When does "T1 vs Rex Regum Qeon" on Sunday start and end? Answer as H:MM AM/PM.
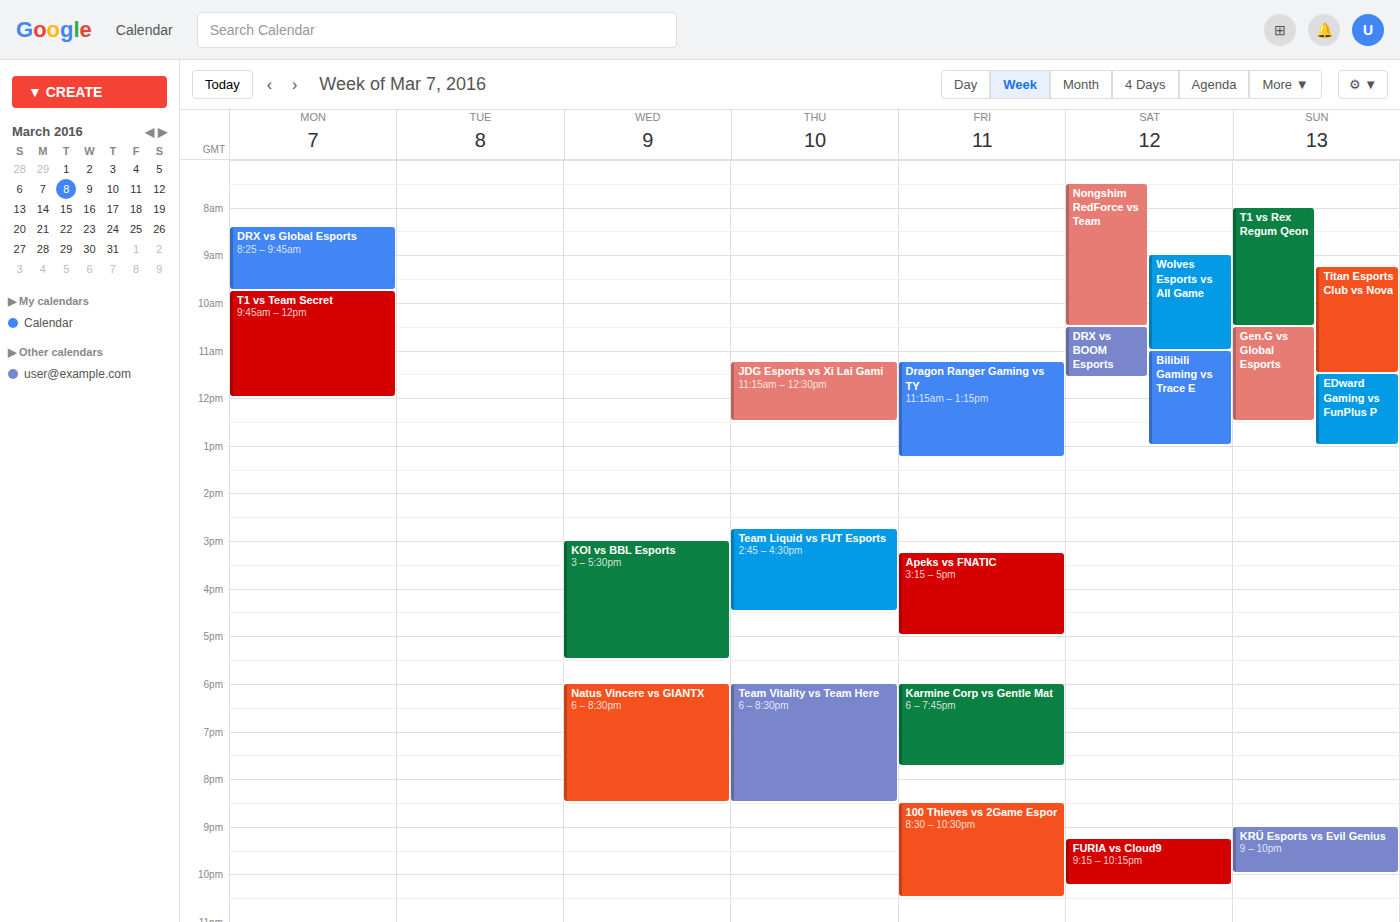
8:00 AM to 10:30 AM